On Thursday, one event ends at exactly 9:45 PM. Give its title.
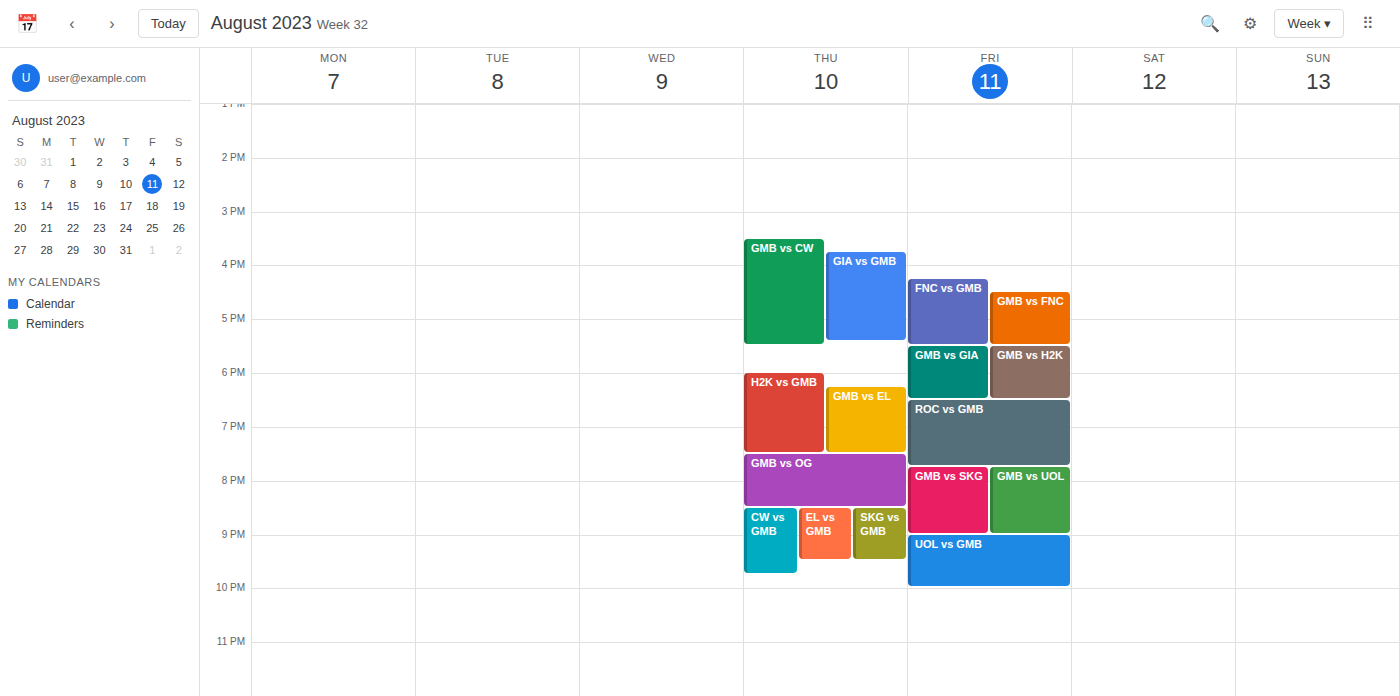
"CW vs GMB"